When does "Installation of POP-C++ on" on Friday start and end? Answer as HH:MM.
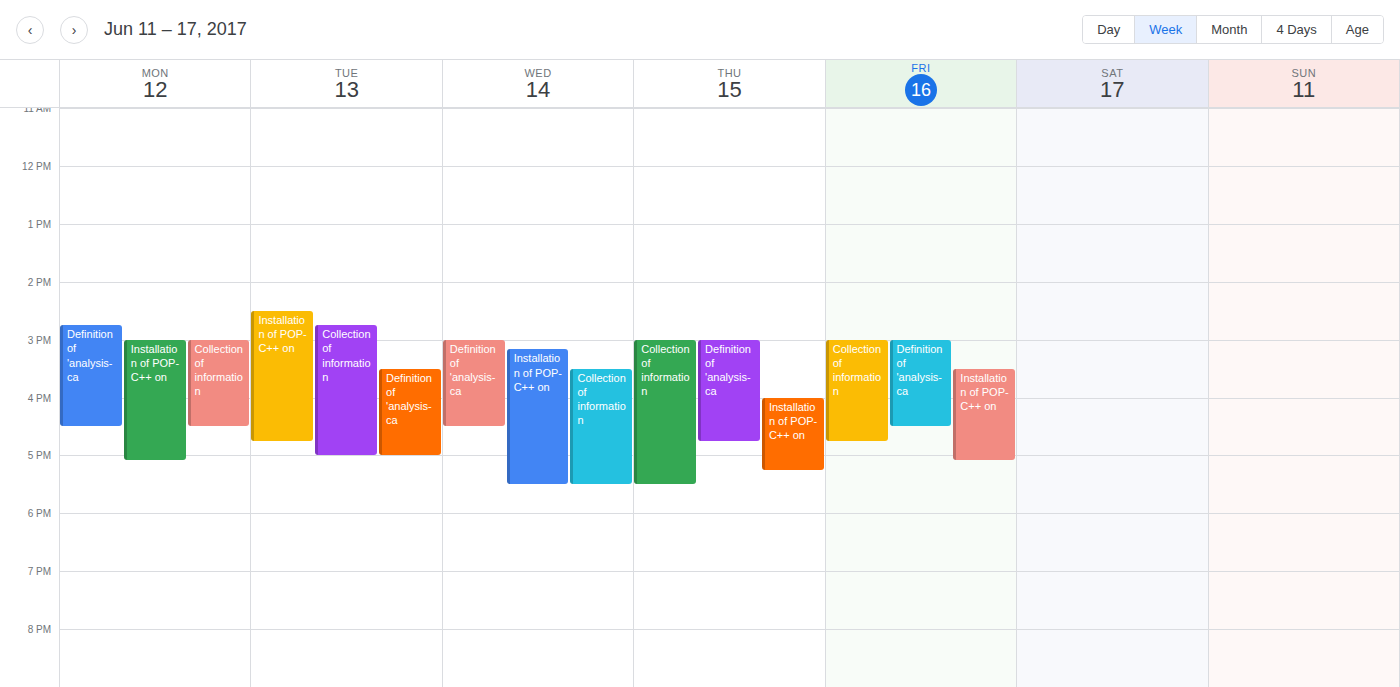
15:30 to 17:05